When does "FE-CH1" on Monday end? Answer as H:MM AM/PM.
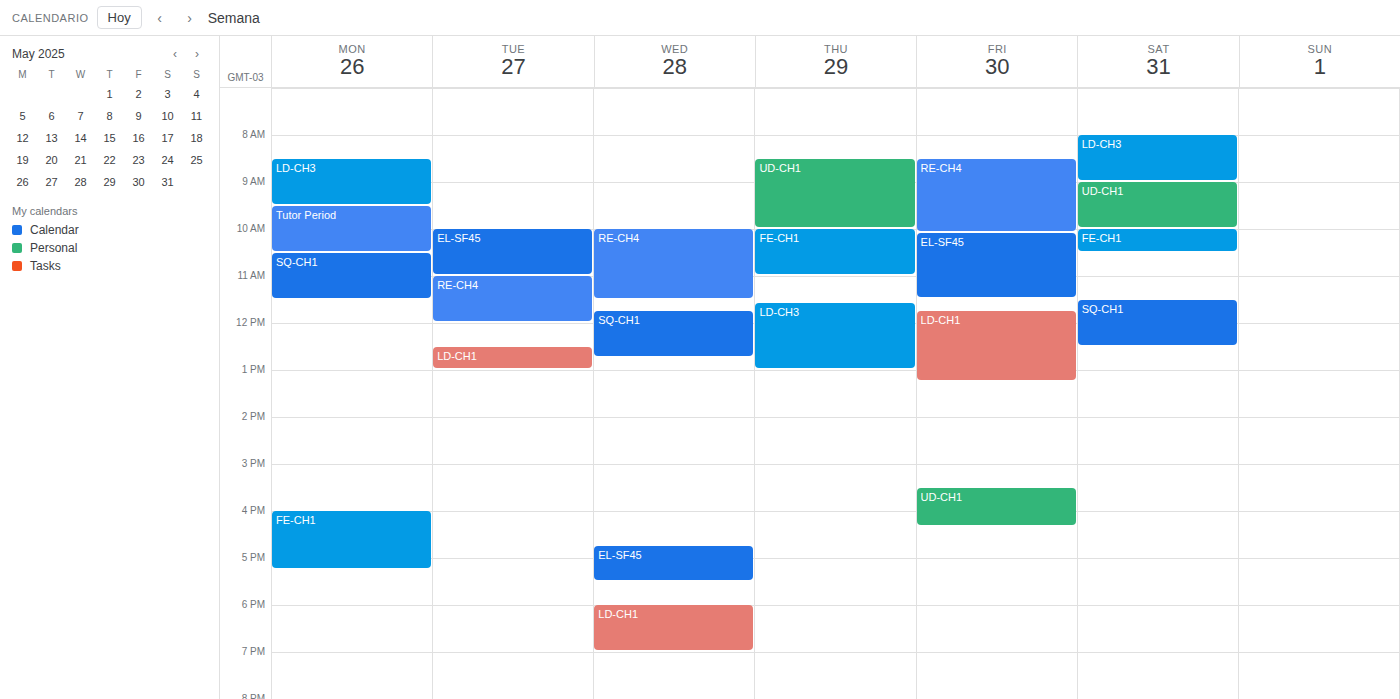
5:15 PM